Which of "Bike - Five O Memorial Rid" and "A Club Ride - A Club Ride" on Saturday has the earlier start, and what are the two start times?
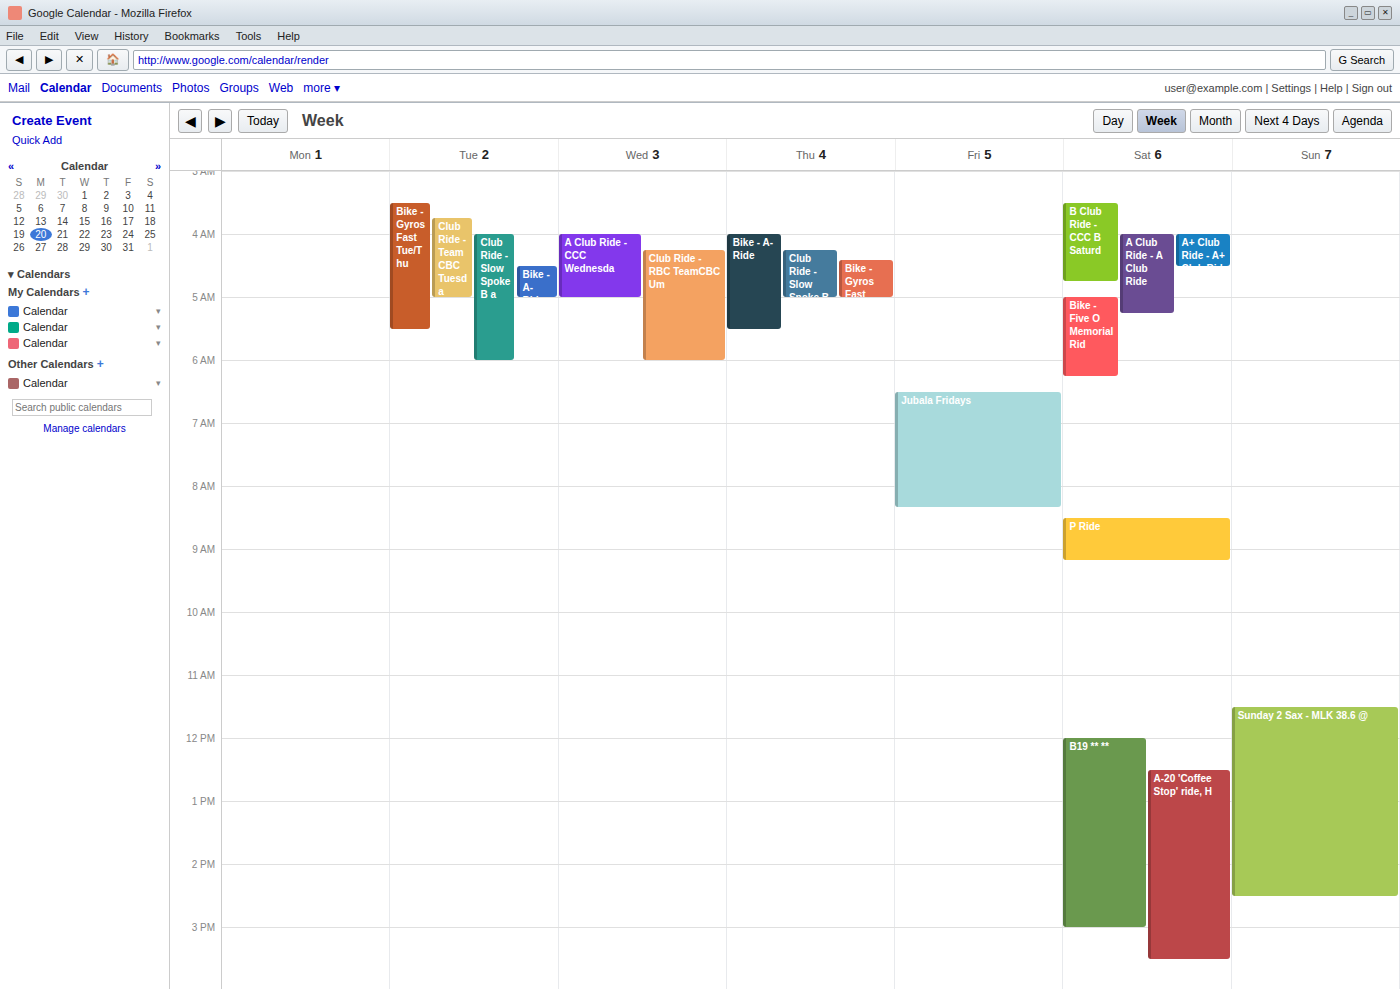
"A Club Ride - A Club Ride" 4:00 AM; "Bike - Five O Memorial Rid" 5:00 AM.